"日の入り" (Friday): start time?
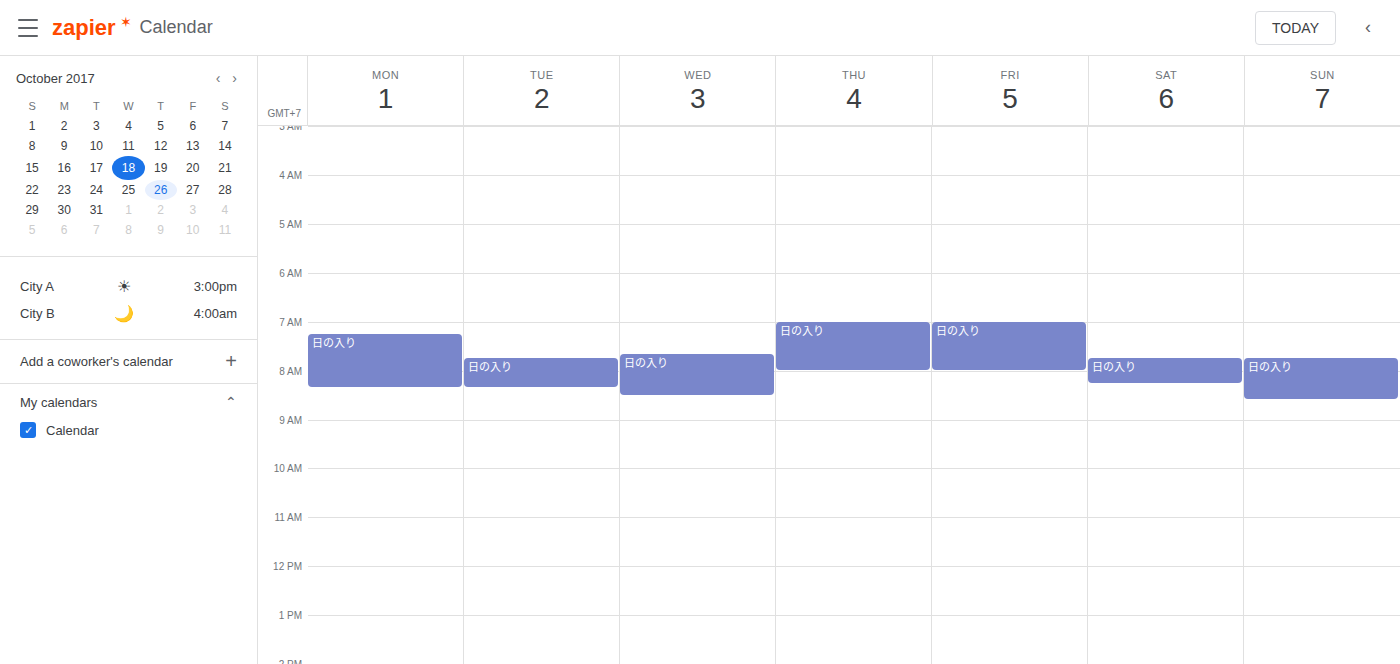
7:00 AM